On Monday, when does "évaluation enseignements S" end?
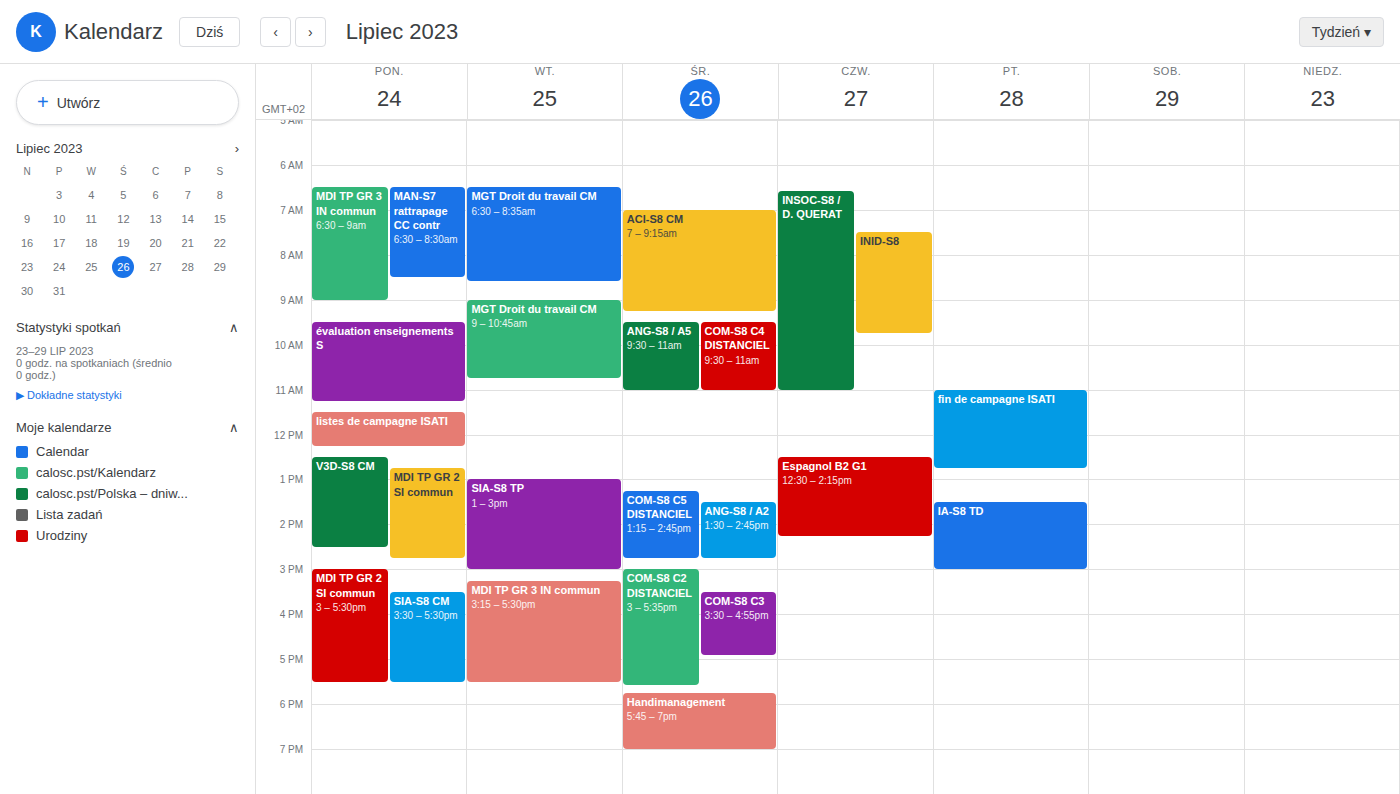
11:15 AM